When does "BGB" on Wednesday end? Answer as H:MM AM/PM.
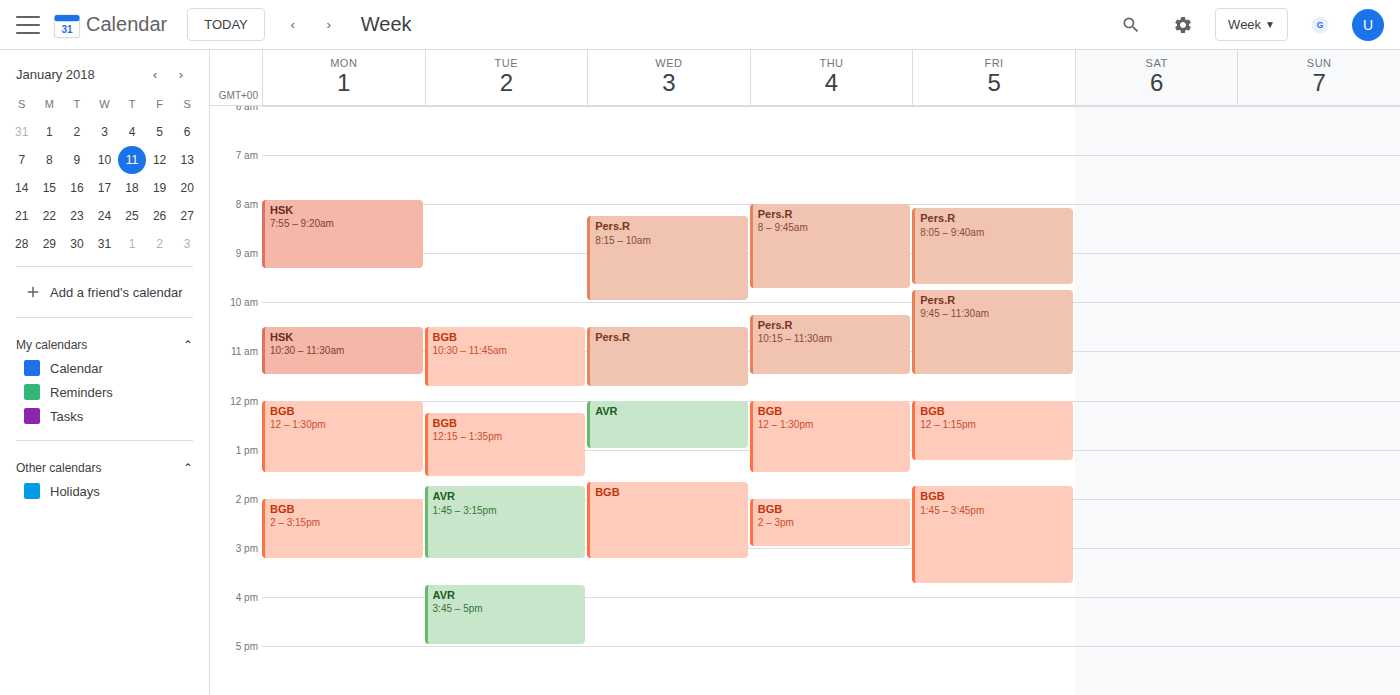
3:15 PM